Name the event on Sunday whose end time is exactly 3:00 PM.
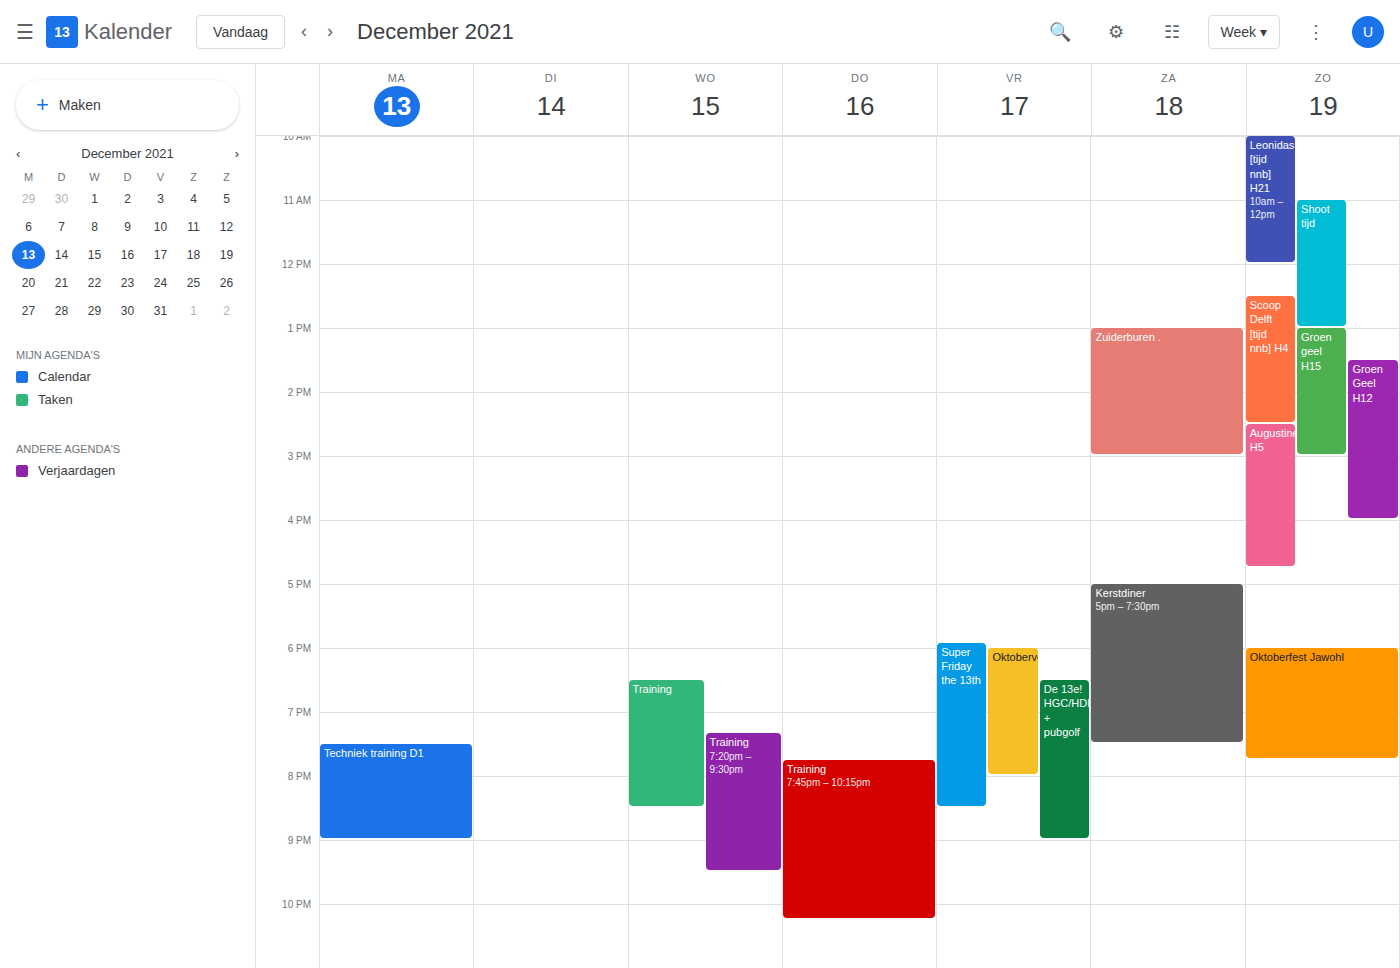
"Groen geel H15"